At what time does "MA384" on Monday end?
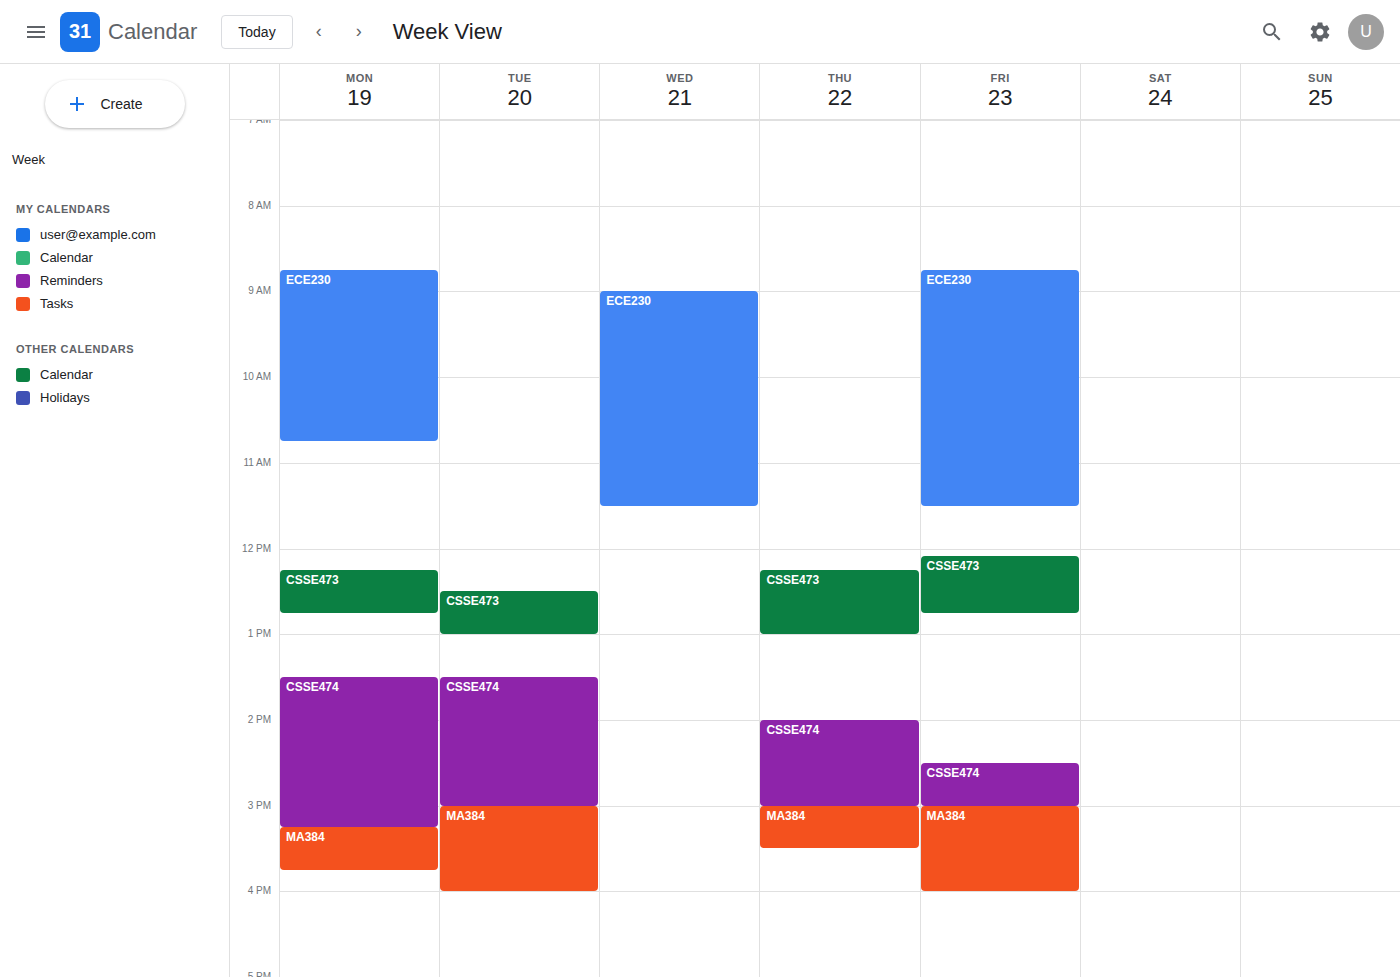
3:45 PM